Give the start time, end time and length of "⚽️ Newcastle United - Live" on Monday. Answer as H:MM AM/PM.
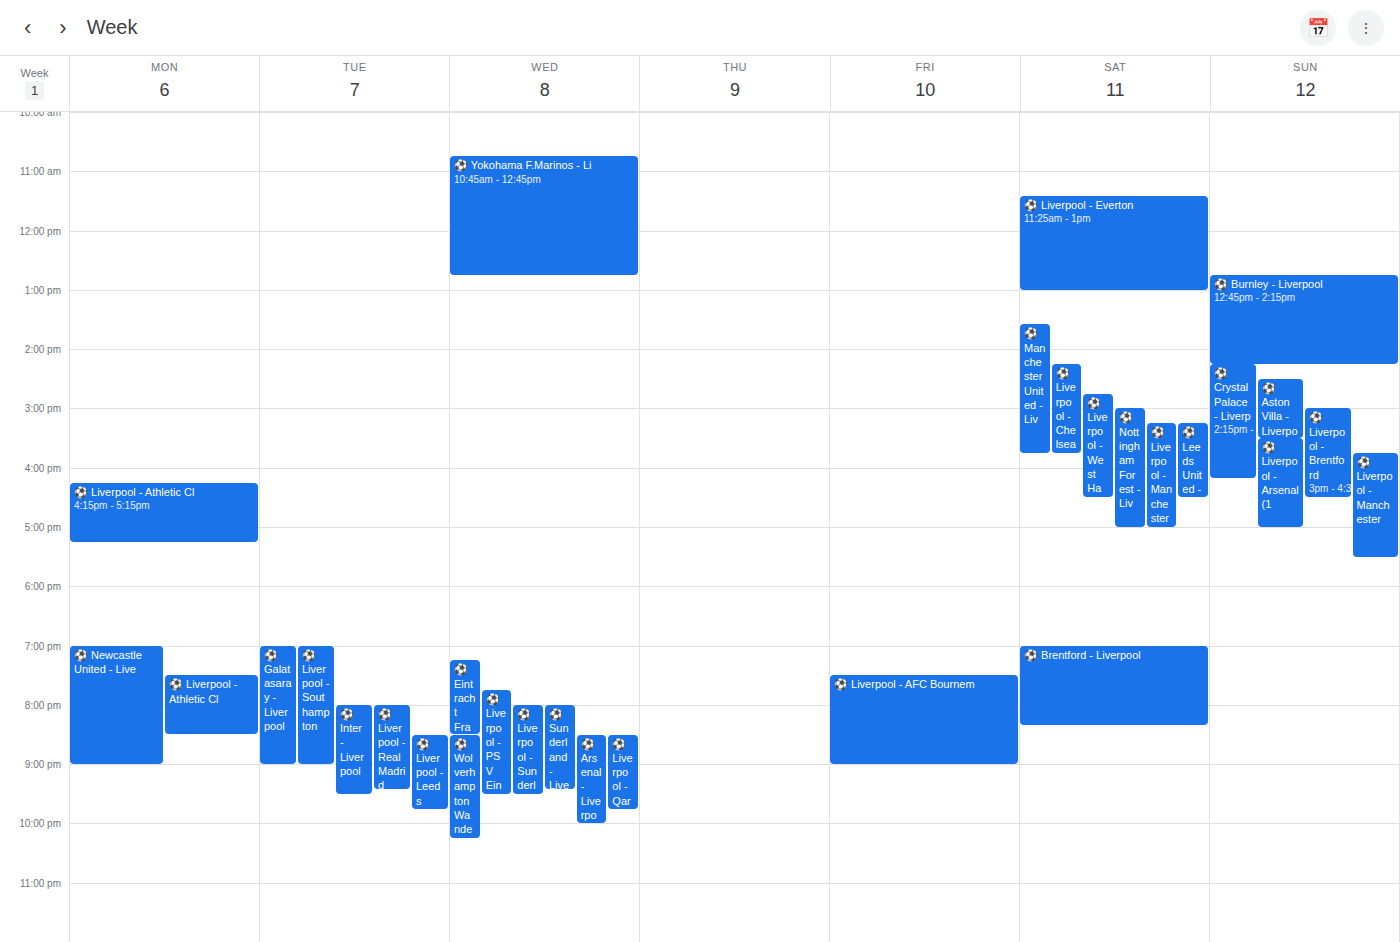
7:00 PM to 9:00 PM, 2 hours